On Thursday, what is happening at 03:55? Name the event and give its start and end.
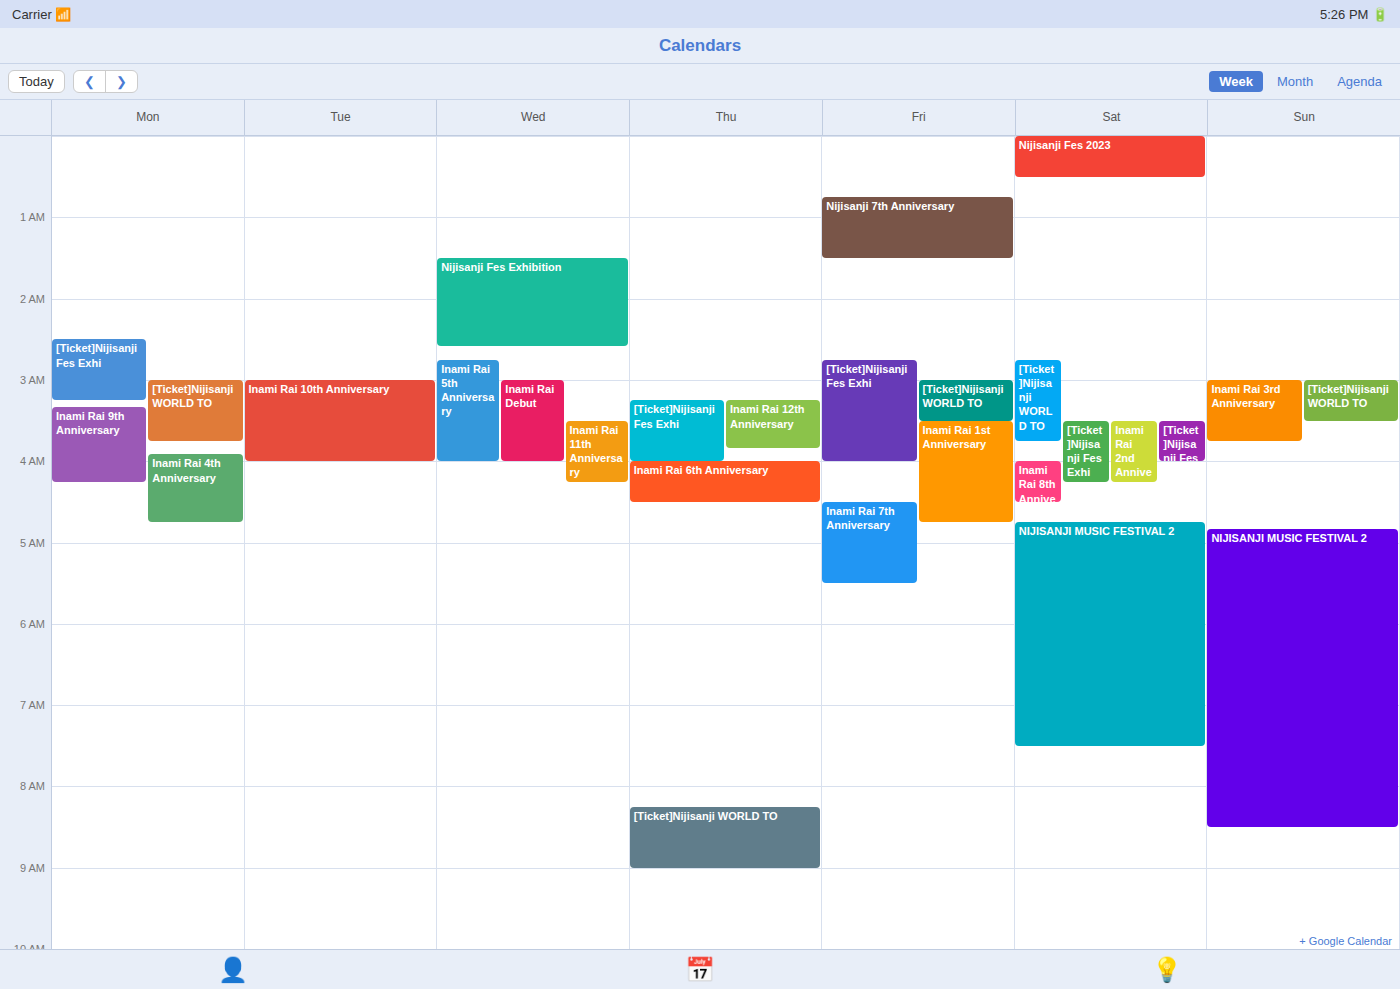
"[Ticket]Nijisanji Fes Exhi", 03:15 to 04:00